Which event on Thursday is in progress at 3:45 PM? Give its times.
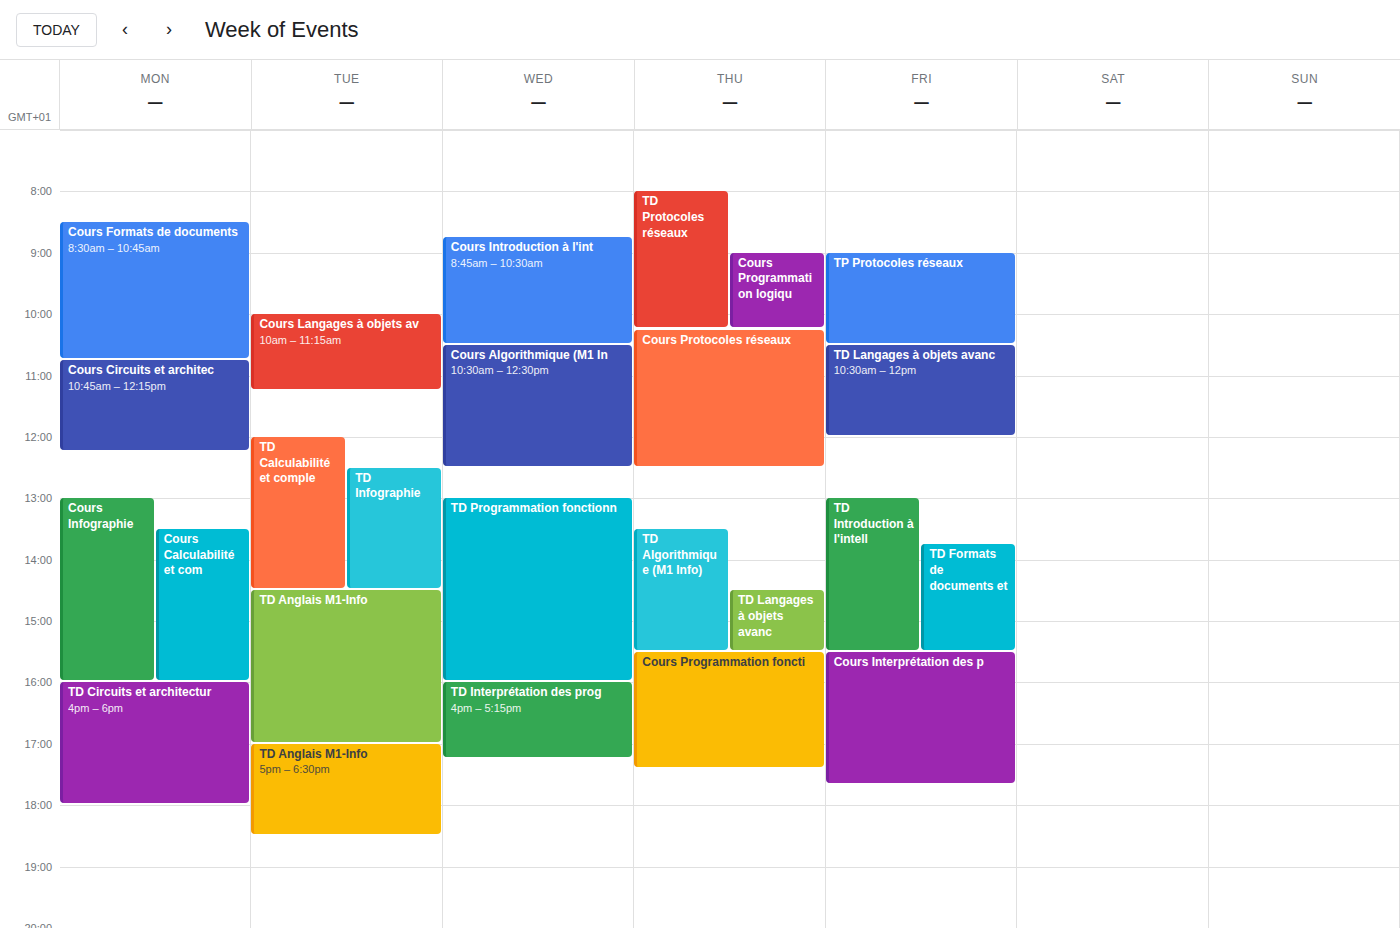
"Cours Programmation foncti", 3:30 PM to 5:25 PM